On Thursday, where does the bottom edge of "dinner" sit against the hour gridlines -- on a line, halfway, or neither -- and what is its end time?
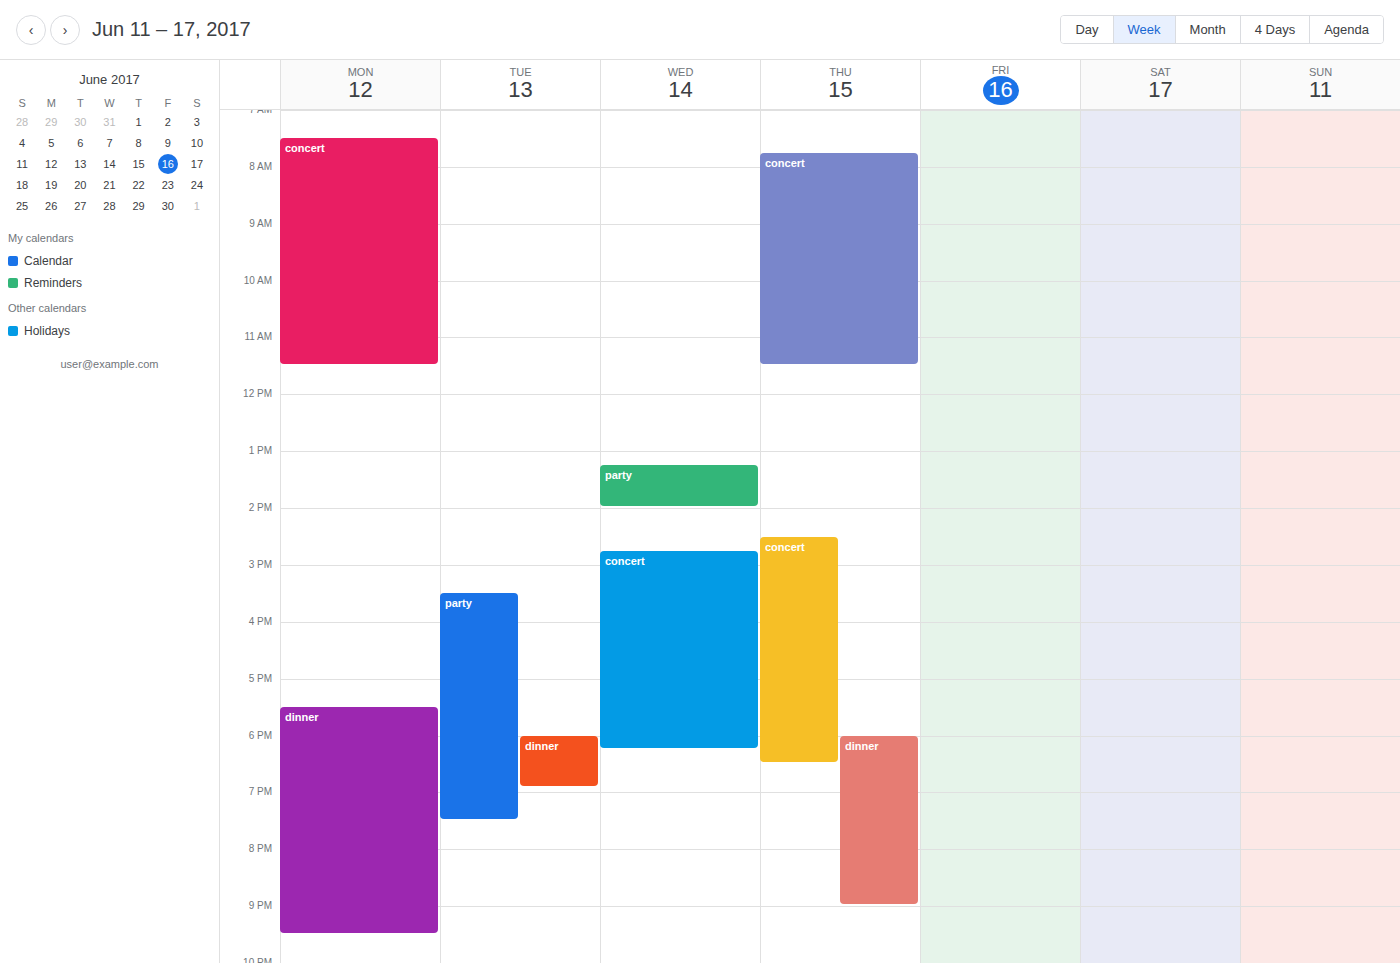
9:00 PM -- exactly on the 9 PM line.